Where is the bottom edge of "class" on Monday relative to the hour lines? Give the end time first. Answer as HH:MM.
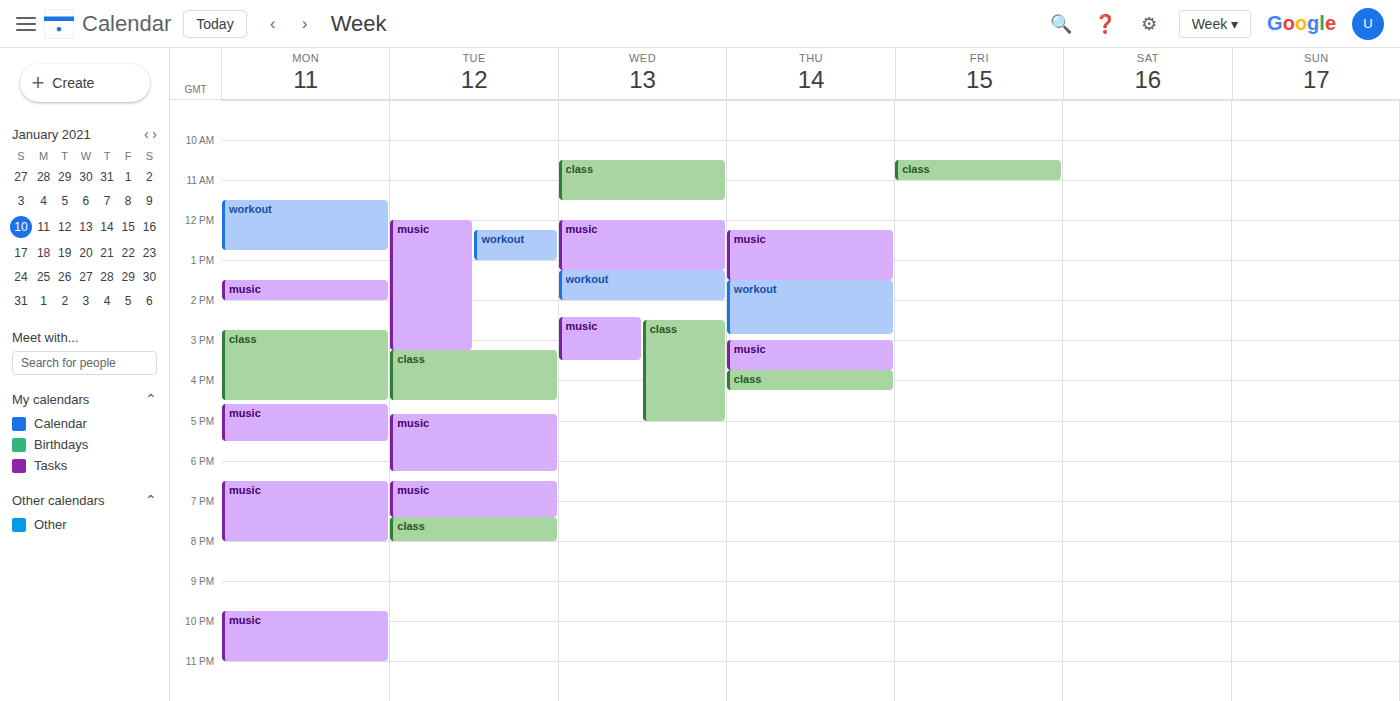
16:30 -- halfway between the 16:00 and 17:00 lines.